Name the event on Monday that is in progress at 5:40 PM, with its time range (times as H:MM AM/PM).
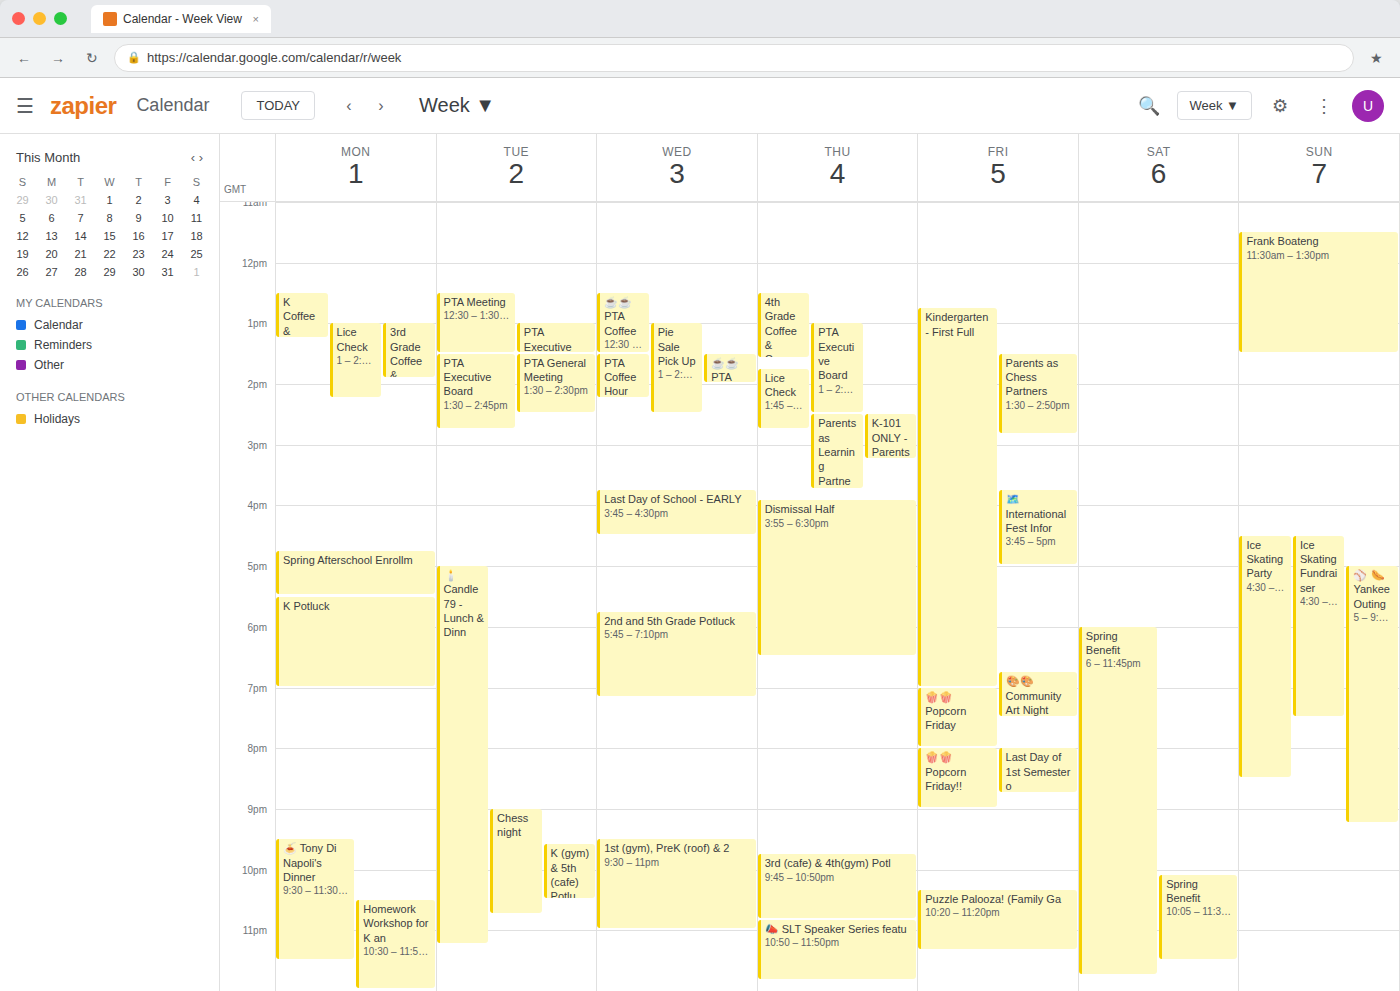
"K Potluck", 5:30 PM to 7:00 PM